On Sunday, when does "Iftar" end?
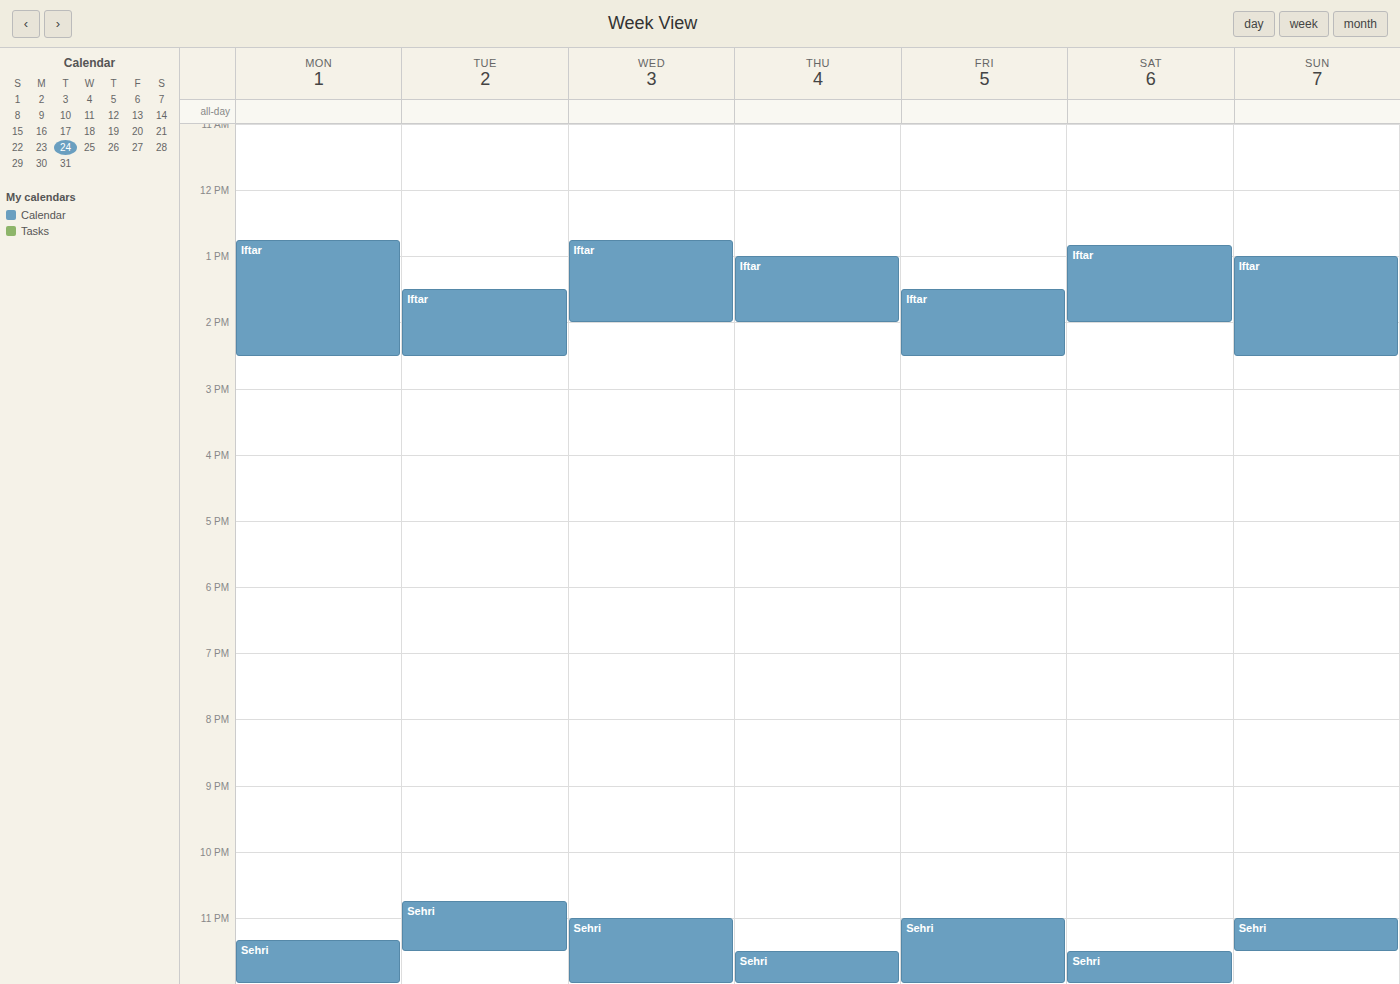
14:30